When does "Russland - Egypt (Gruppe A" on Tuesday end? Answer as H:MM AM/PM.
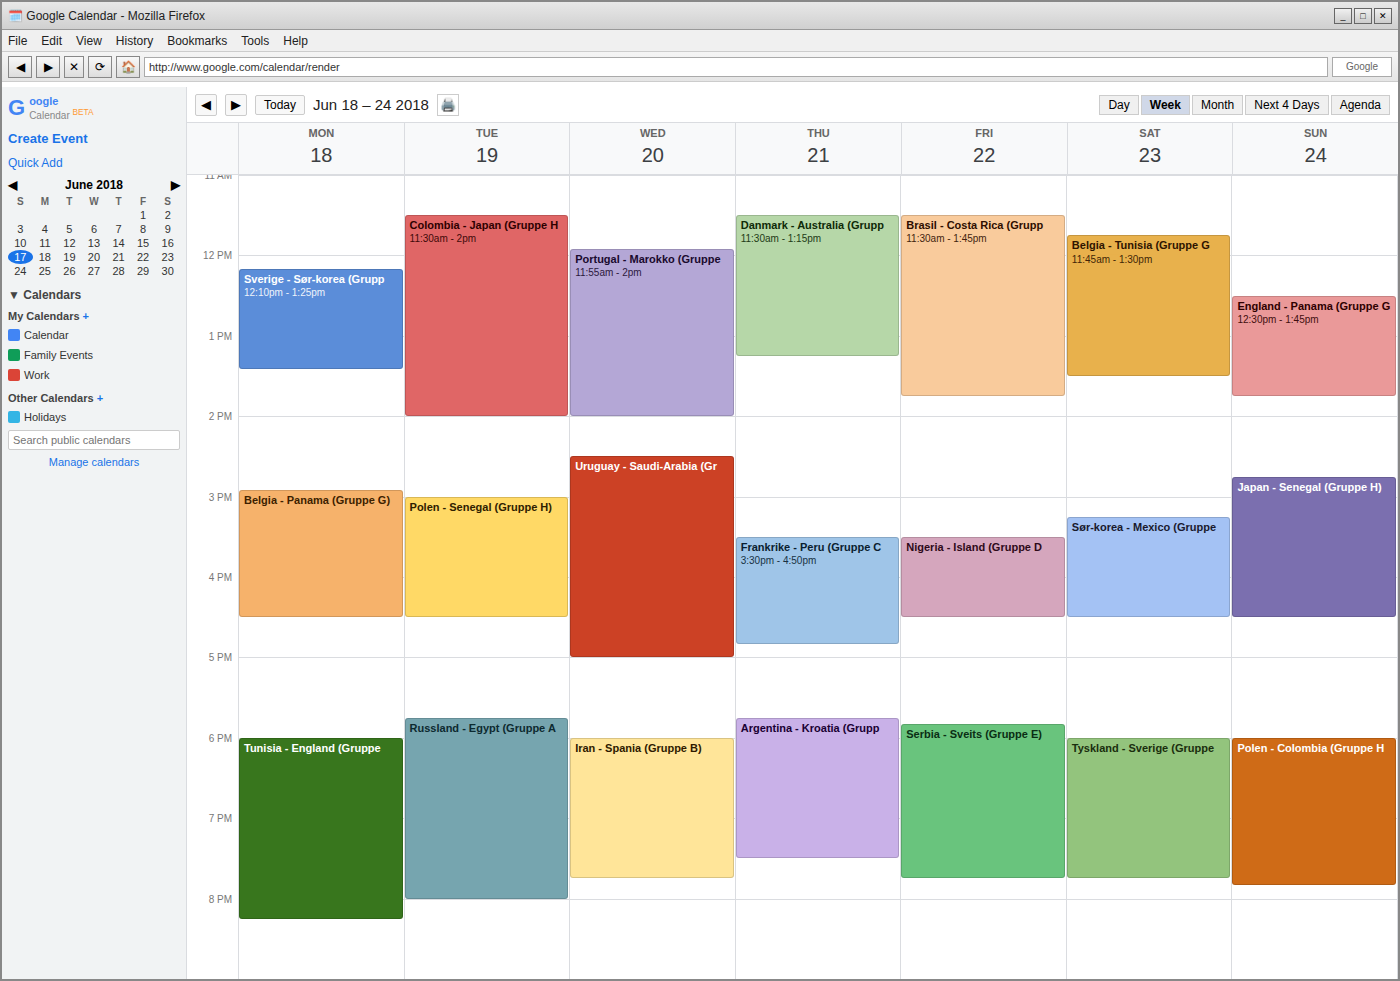
8:00 PM